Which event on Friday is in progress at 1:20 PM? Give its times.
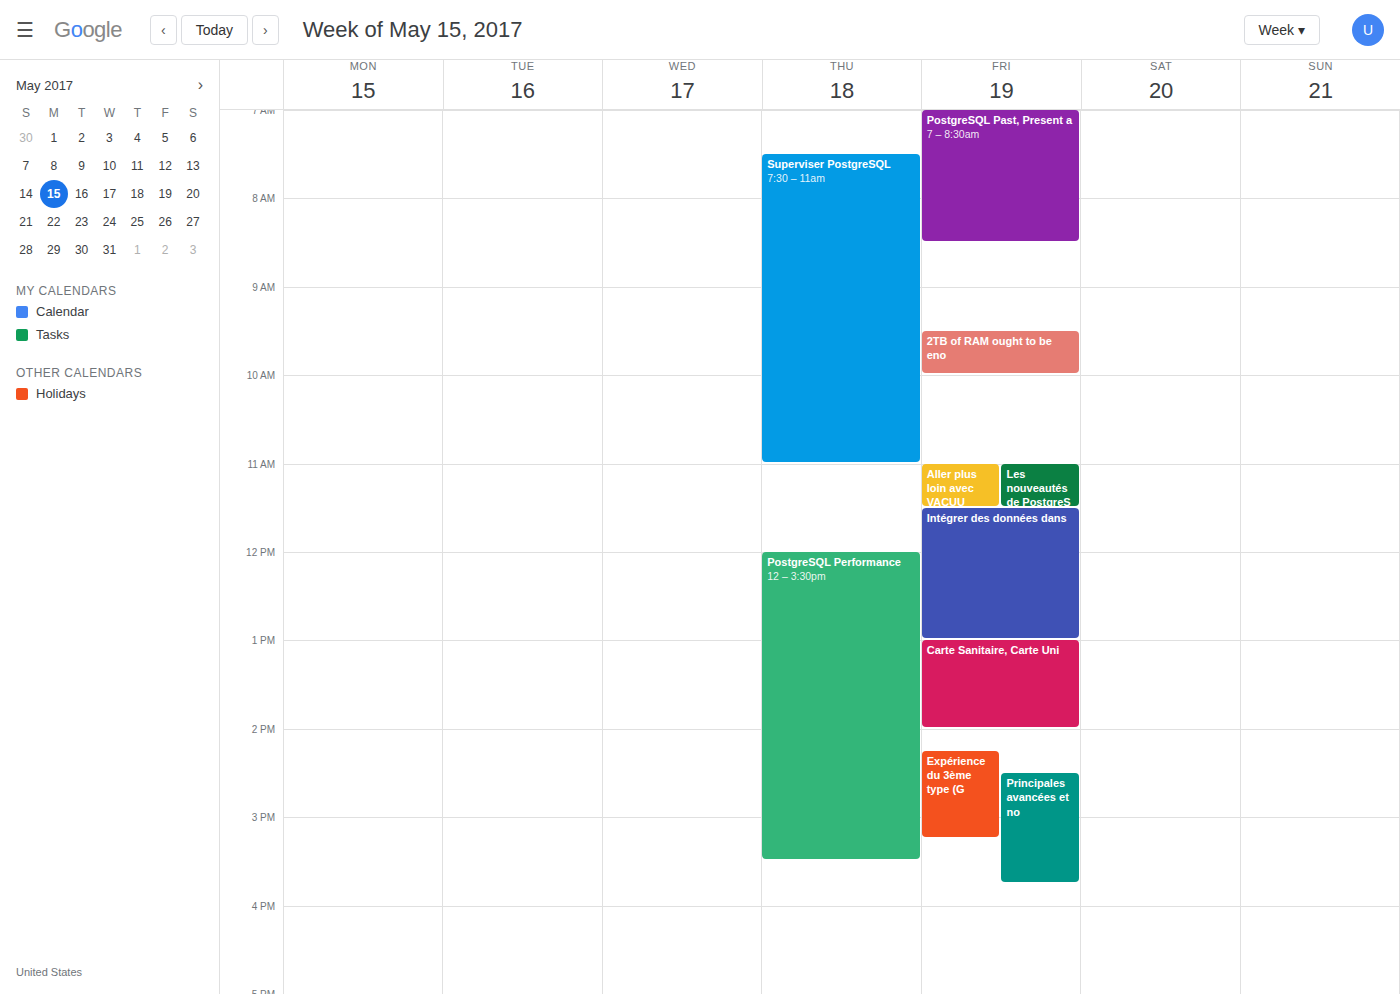
"Carte Sanitaire, Carte Uni", 1:00 PM to 2:00 PM